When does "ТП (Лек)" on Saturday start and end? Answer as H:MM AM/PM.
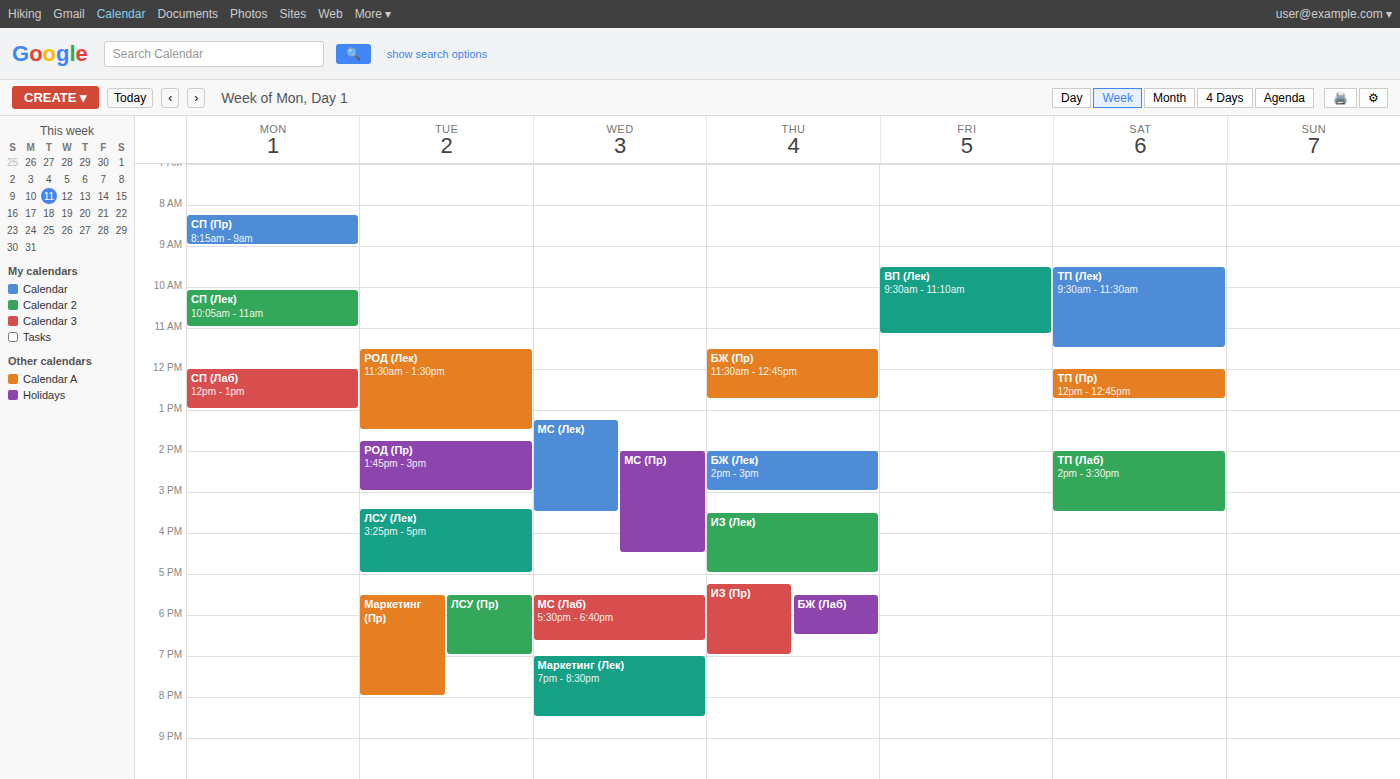
9:30 AM to 11:30 AM